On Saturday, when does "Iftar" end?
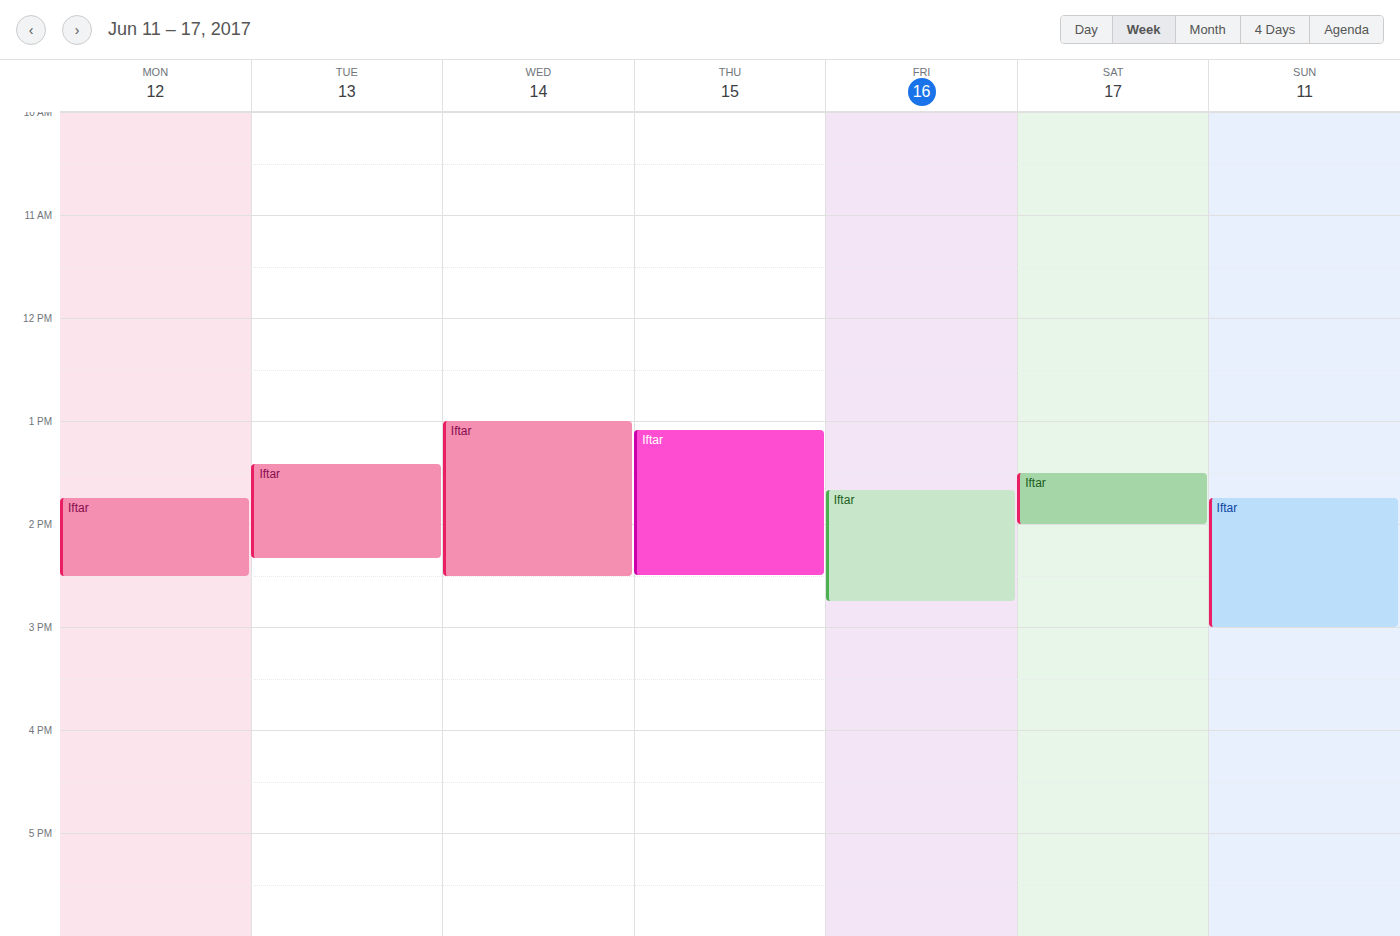
2:00 PM